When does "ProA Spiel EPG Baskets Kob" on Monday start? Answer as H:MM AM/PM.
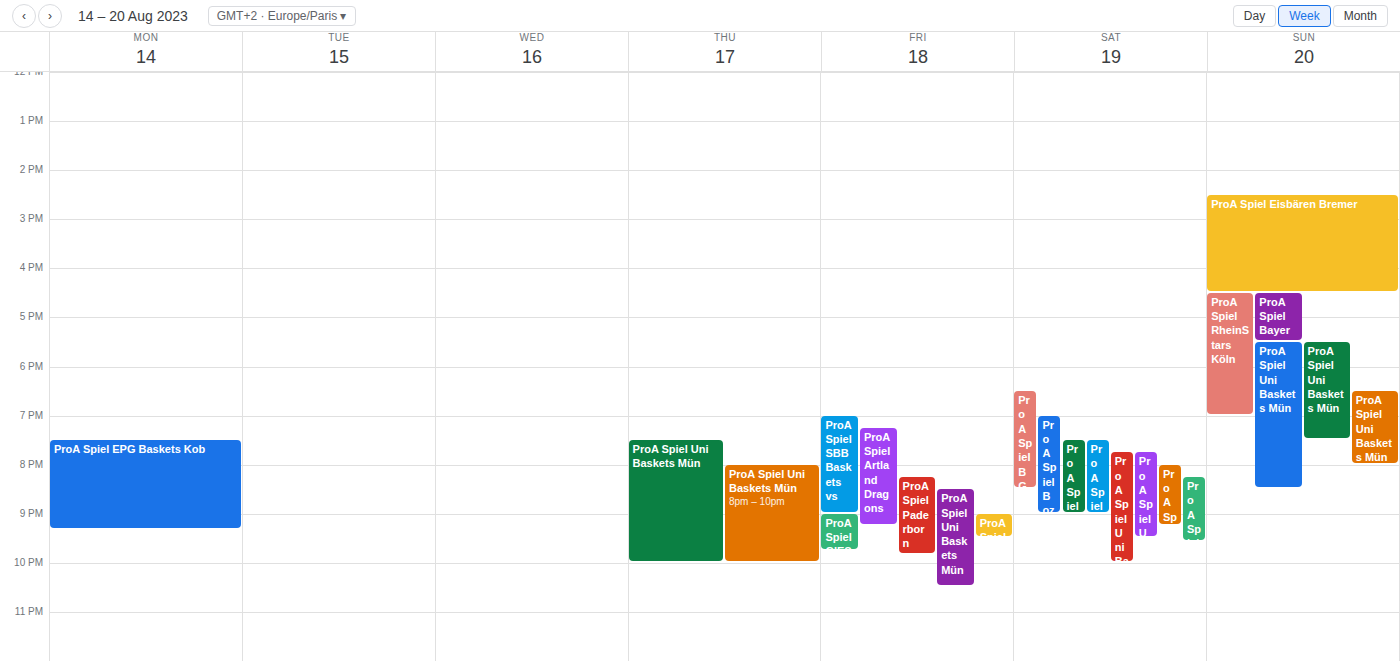
7:30 PM